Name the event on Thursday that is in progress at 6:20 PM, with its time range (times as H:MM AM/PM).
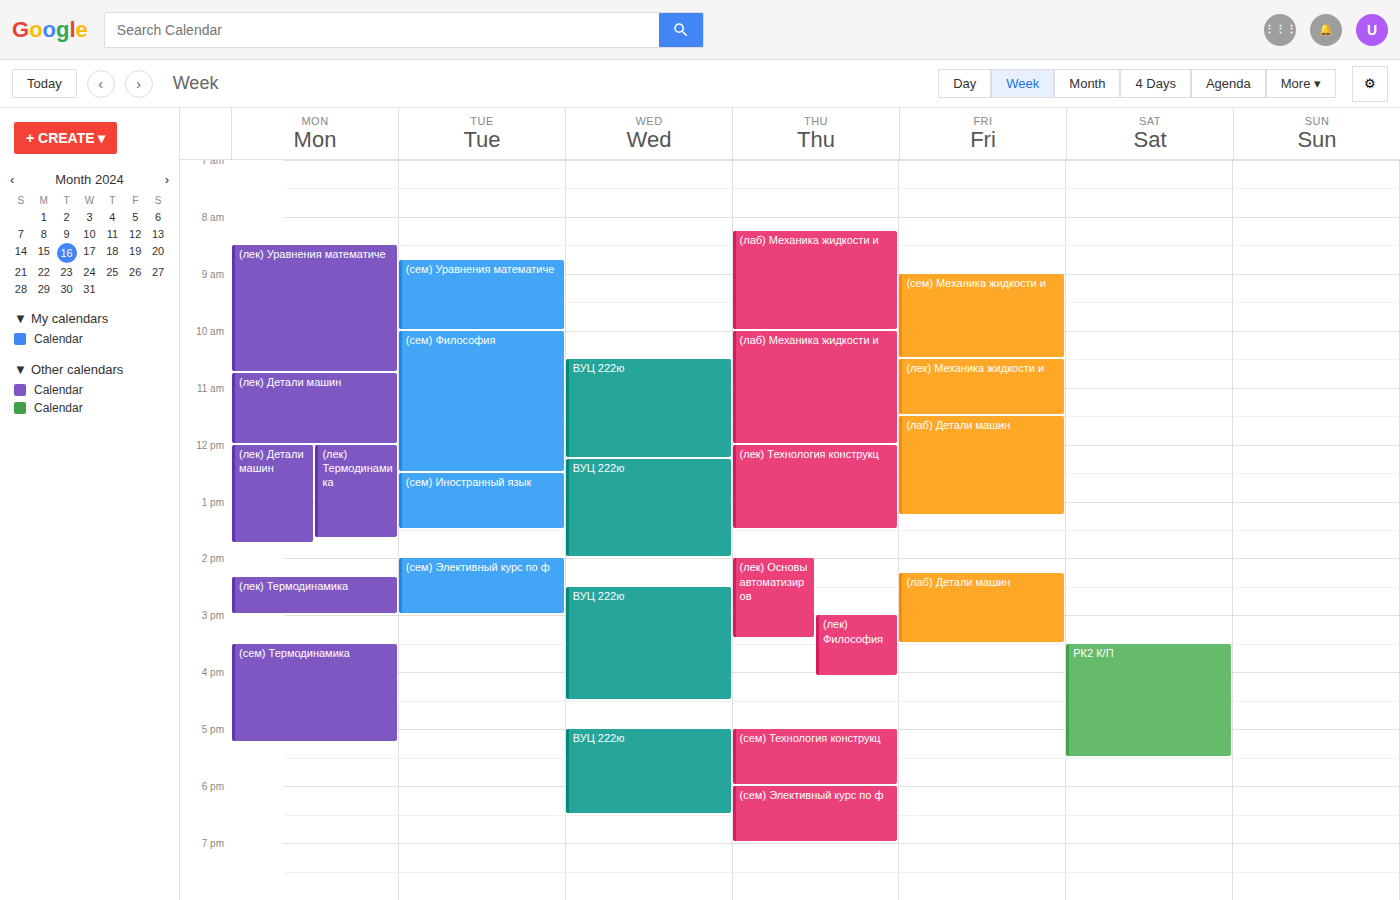
"(сем) Элективный курс по ф", 6:00 PM to 7:00 PM